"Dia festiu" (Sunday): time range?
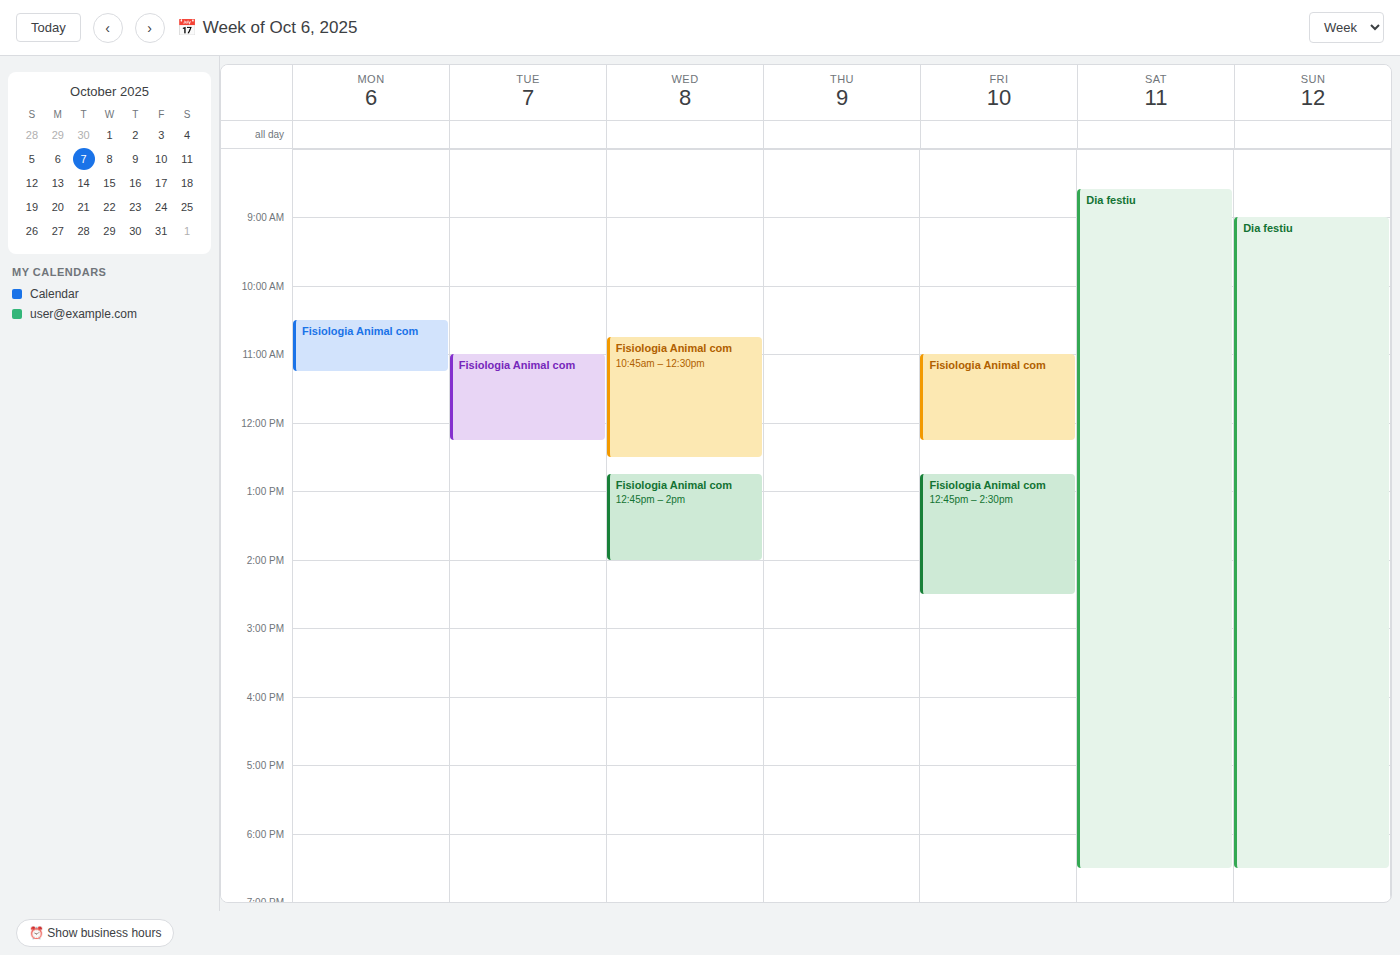
9:00 AM to 6:30 PM